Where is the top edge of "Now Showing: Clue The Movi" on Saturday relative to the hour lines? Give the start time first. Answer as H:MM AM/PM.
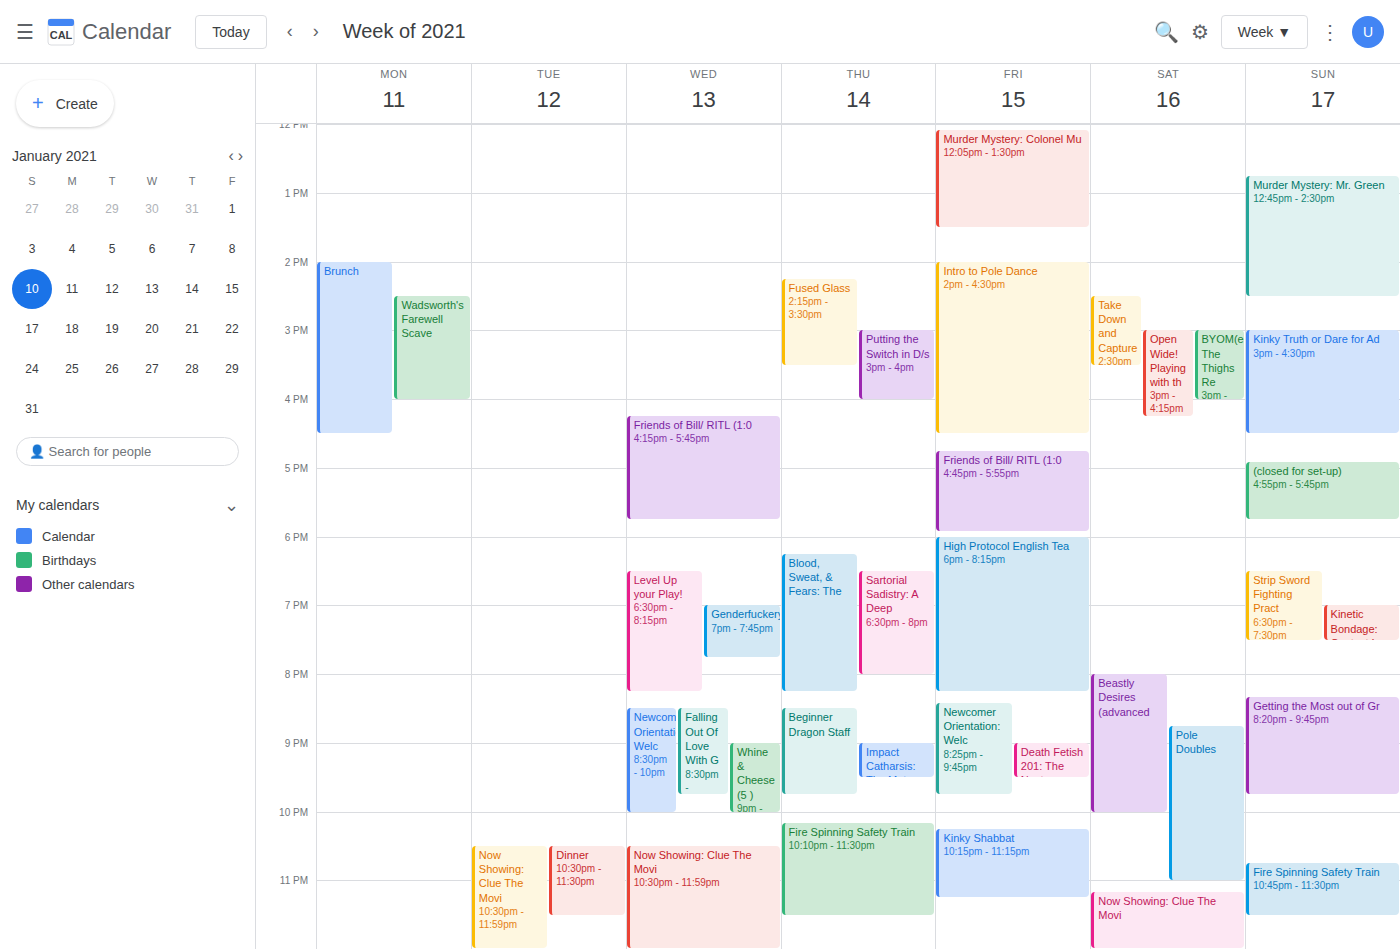
11:10 PM -- neither: 10 minutes below the 11 PM line and 50 minutes above the 12 AM line.